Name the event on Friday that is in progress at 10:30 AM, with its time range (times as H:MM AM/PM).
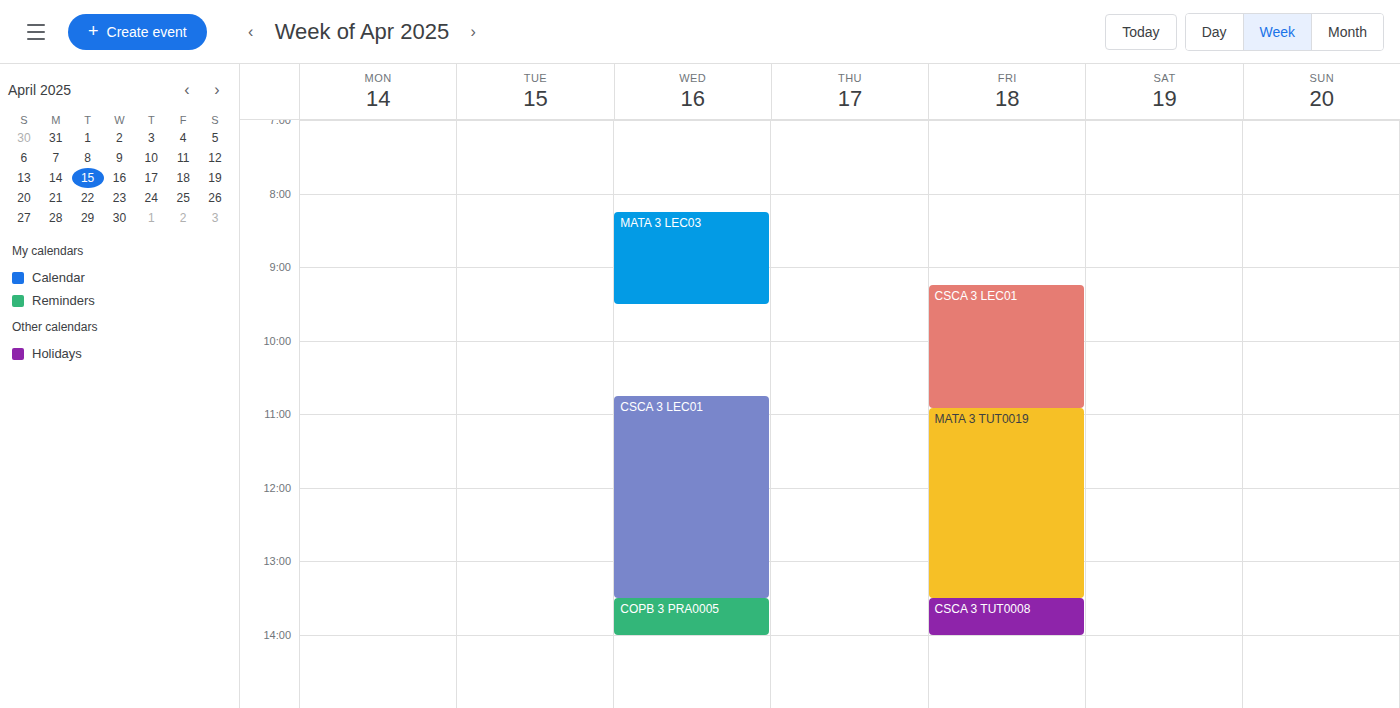
"CSCA 3 LEC01", 9:15 AM to 10:55 AM